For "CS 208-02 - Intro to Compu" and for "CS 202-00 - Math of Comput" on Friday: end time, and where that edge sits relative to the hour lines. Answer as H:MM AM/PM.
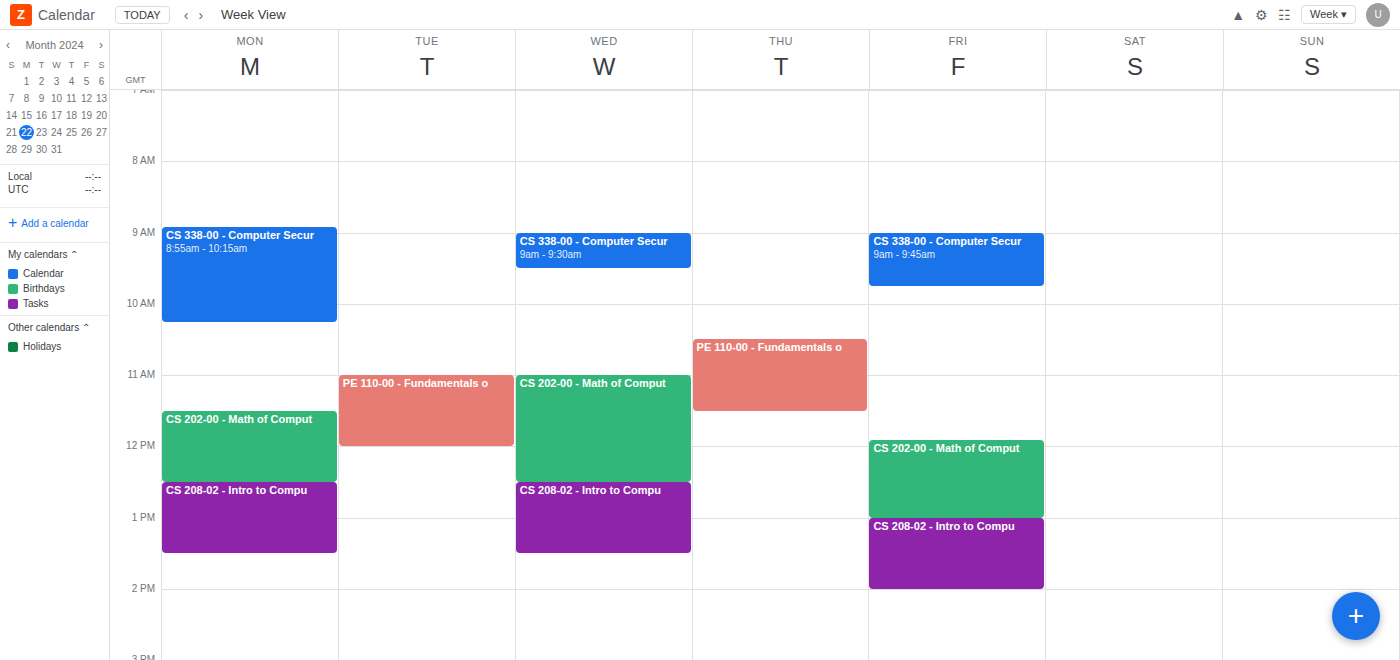
"CS 208-02 - Intro to Compu": 2:00 PM, exactly on the 2 PM line. "CS 202-00 - Math of Comput": 1:00 PM, exactly on the 1 PM line.